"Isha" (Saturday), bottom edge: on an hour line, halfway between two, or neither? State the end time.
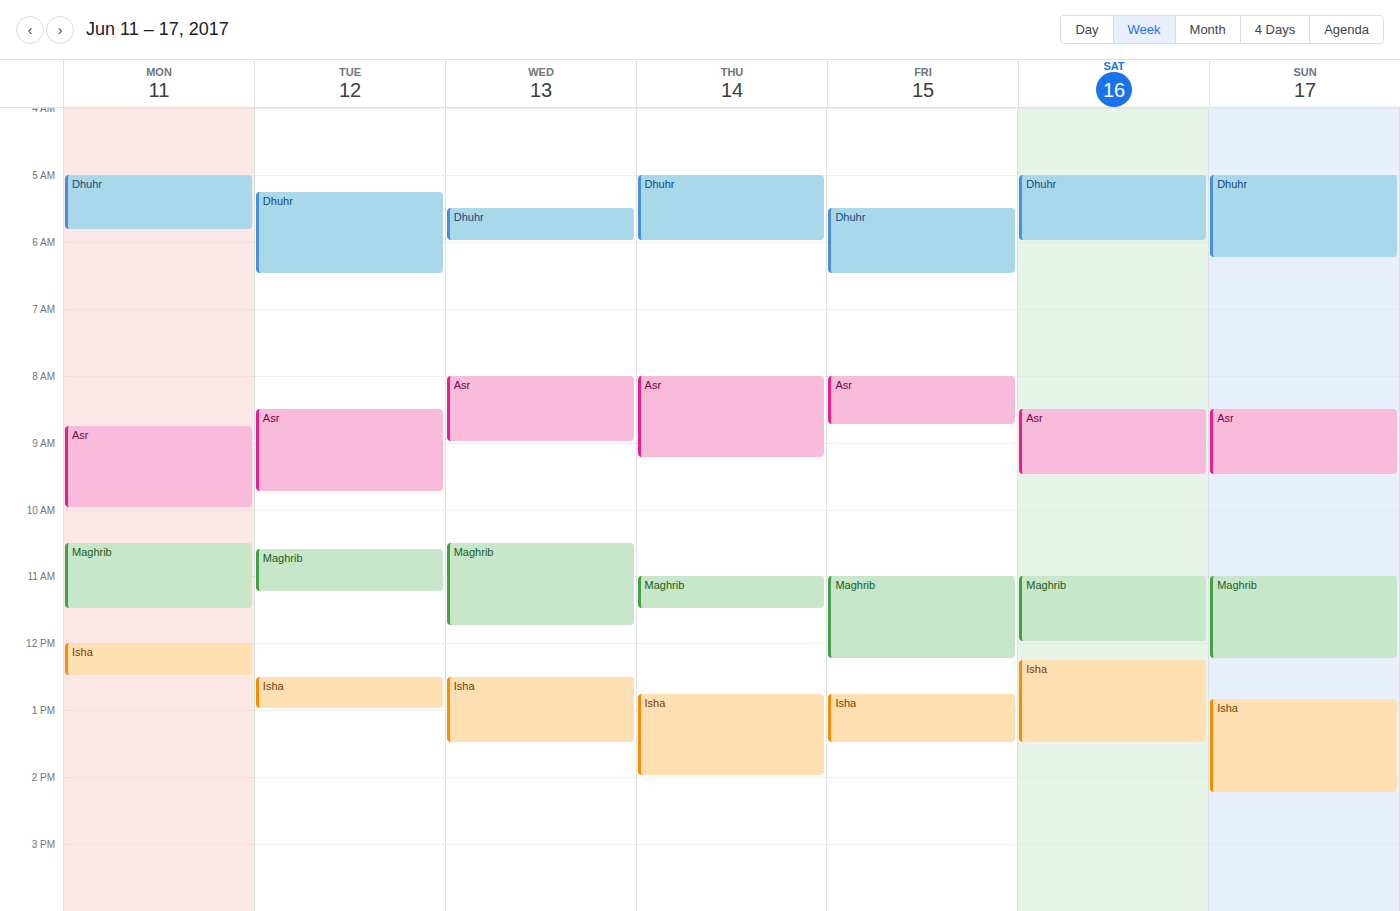
1:30 PM -- halfway between the 1 PM and 2 PM lines.